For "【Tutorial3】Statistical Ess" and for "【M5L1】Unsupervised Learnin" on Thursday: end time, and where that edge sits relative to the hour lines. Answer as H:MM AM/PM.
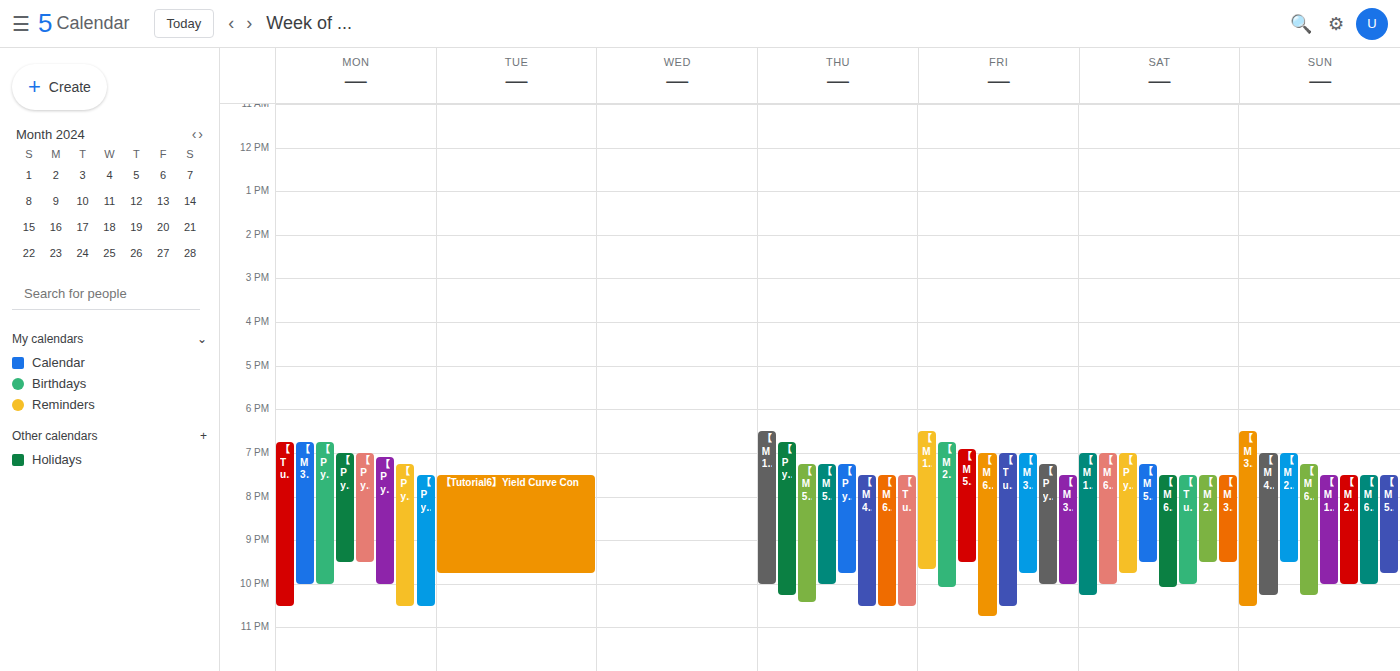
"【Tutorial3】Statistical Ess": 10:30 PM, halfway between the 10 PM and 11 PM lines. "【M5L1】Unsupervised Learnin": 10:00 PM, exactly on the 10 PM line.